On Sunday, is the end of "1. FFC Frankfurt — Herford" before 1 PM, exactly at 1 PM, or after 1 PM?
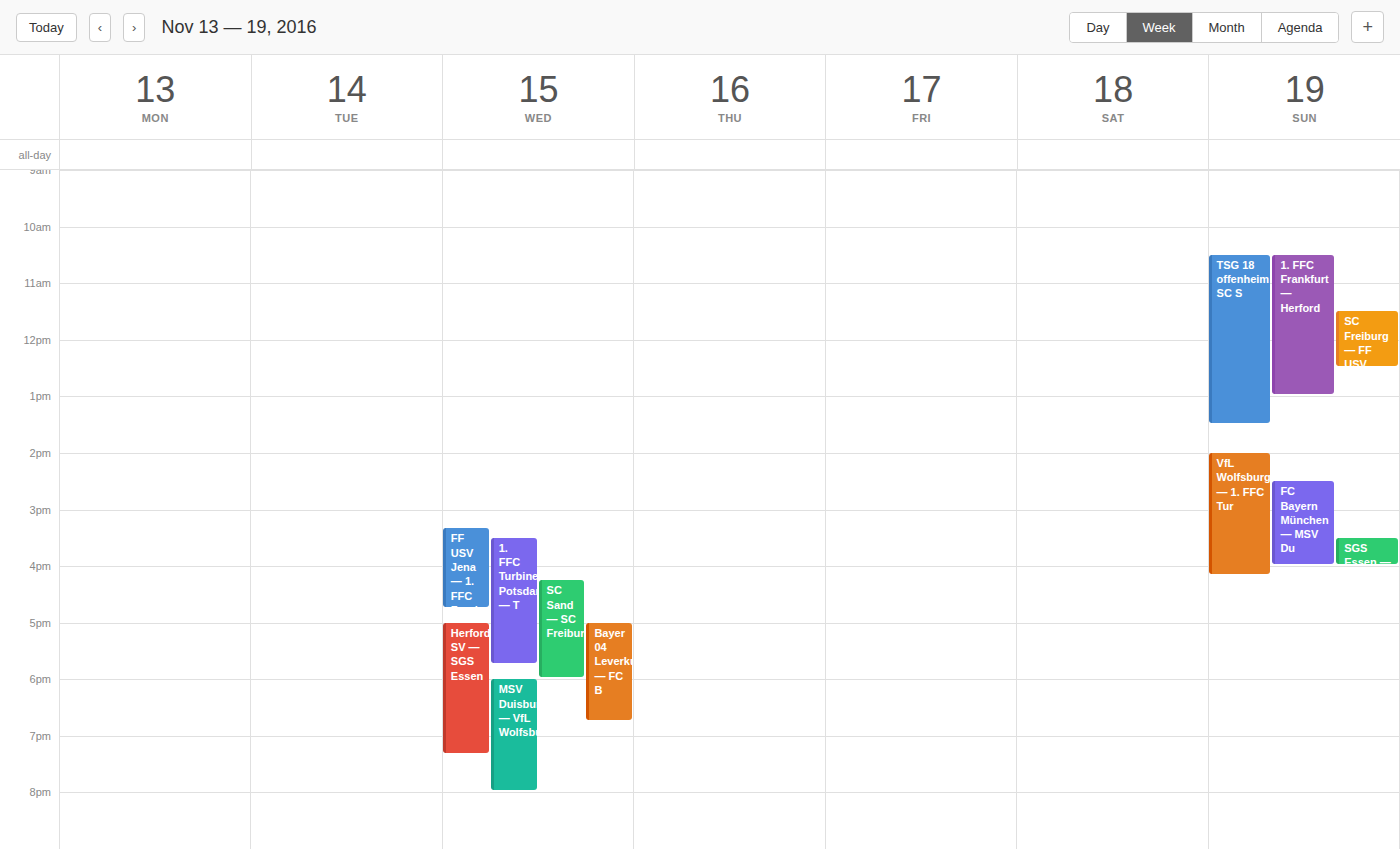
1:00 PM -- exactly at 1 PM, on the 1 PM line.